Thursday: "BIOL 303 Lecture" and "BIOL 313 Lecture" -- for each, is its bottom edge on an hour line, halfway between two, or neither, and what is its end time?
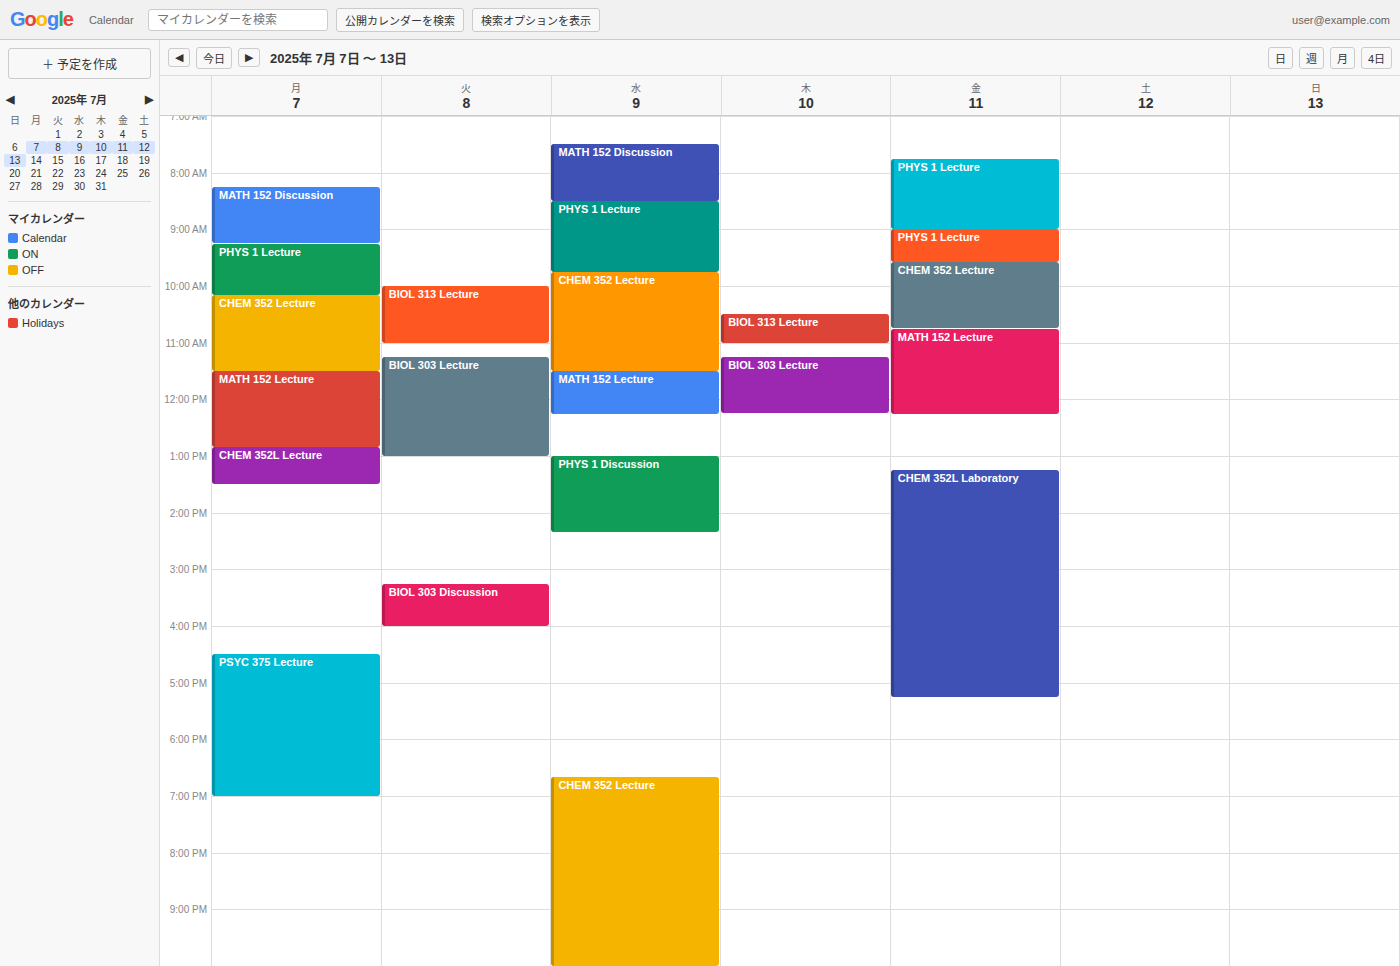
"BIOL 303 Lecture": 12:15 PM, neither: a quarter of the way from the 12 PM line to the 1 PM line. "BIOL 313 Lecture": 11:00 AM, exactly on the 11 AM line.